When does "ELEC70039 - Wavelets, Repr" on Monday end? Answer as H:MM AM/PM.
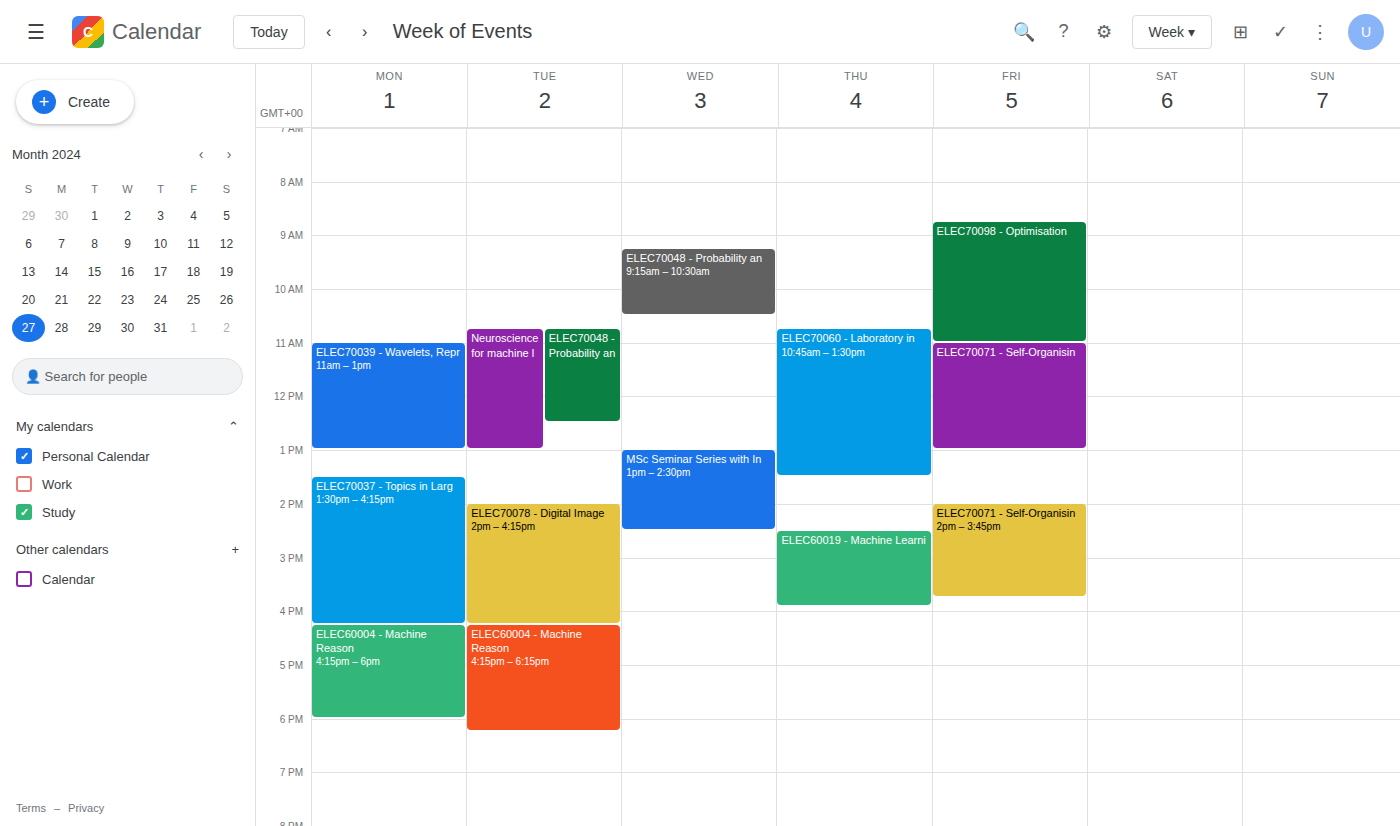
1:00 PM